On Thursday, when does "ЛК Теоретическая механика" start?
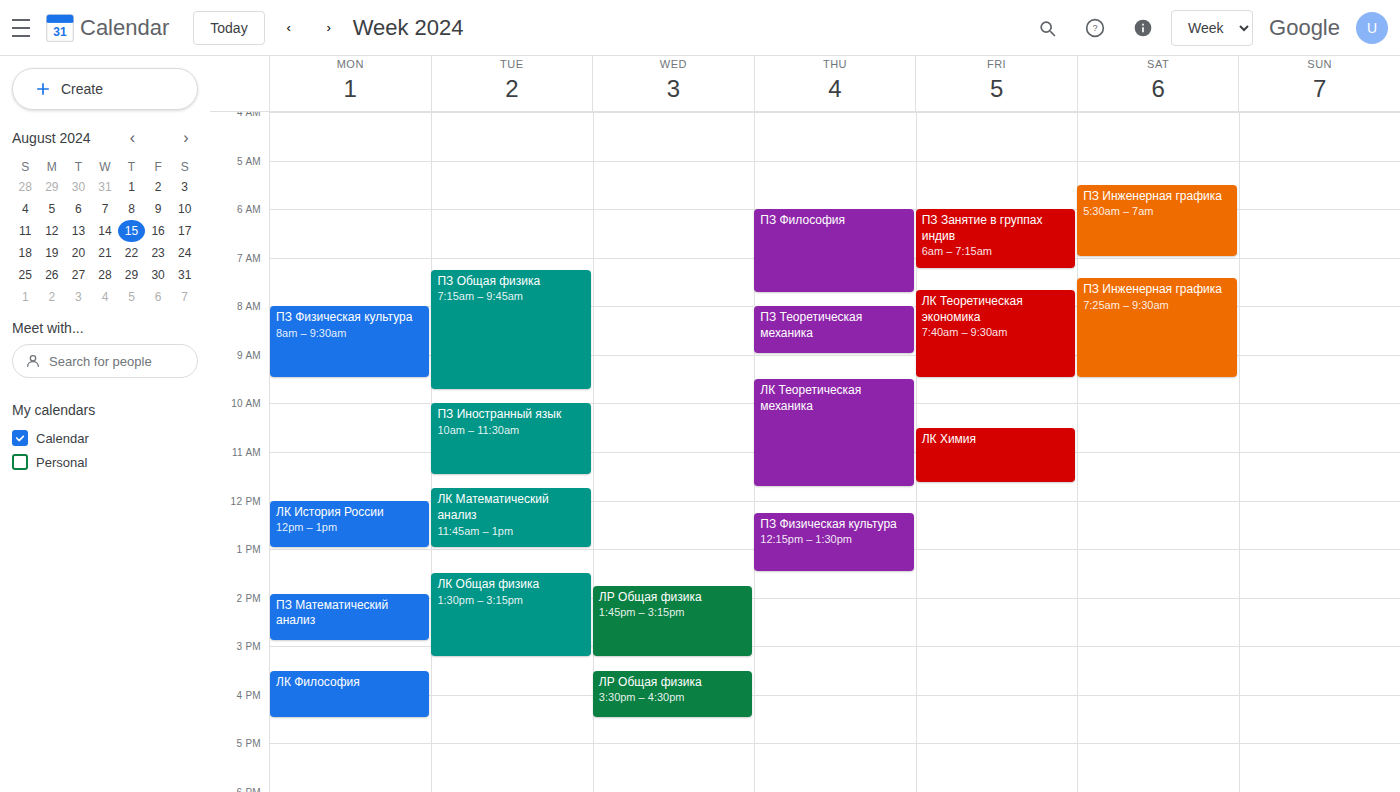
9:30 AM